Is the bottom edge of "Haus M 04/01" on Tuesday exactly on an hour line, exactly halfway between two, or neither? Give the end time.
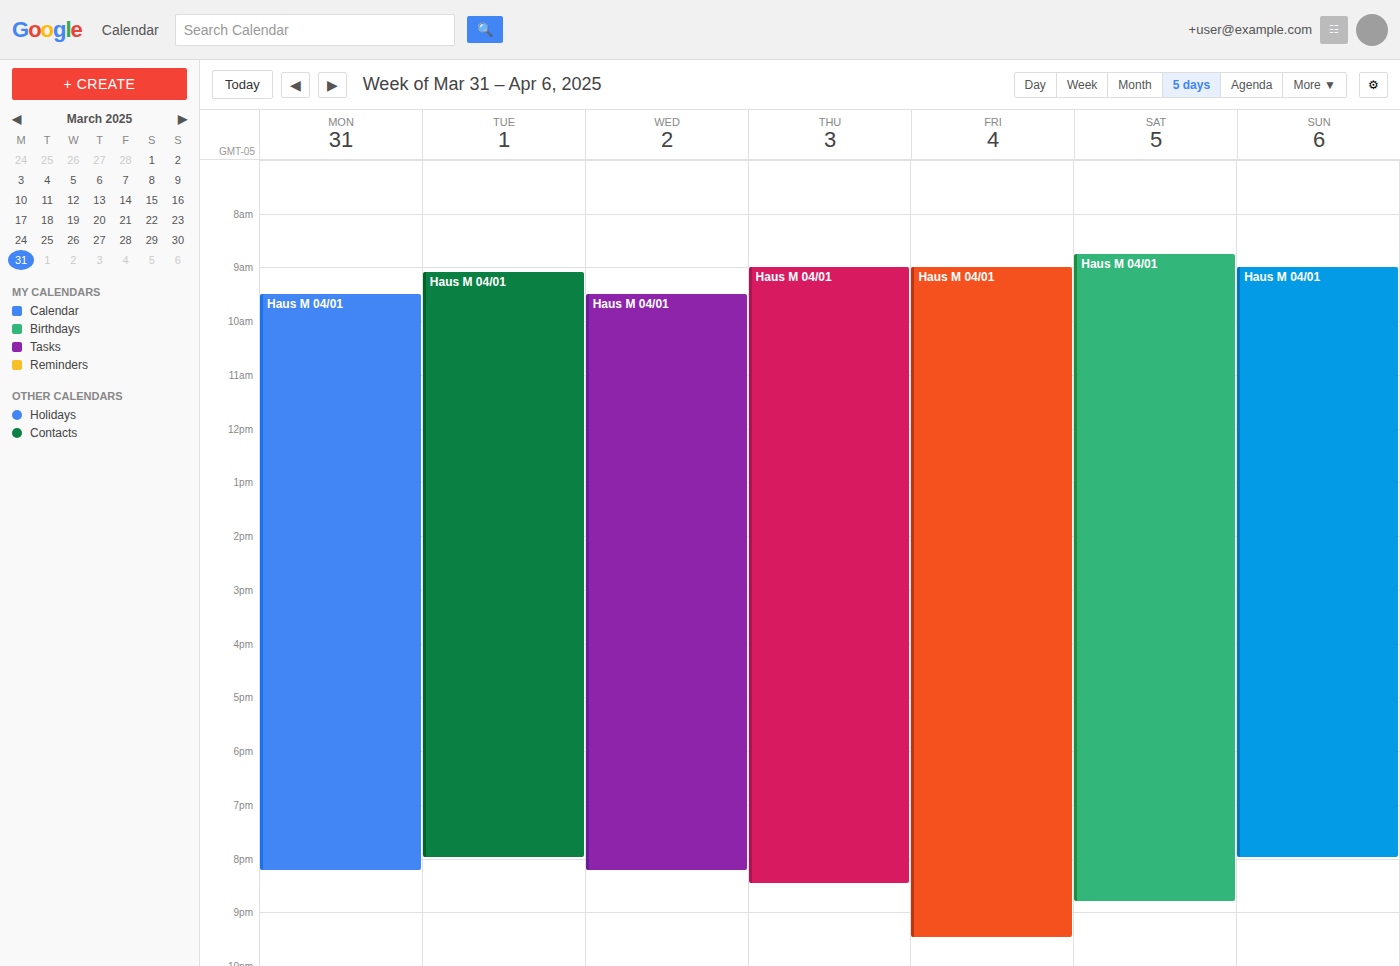
8:00 PM -- exactly on the 8 PM line.